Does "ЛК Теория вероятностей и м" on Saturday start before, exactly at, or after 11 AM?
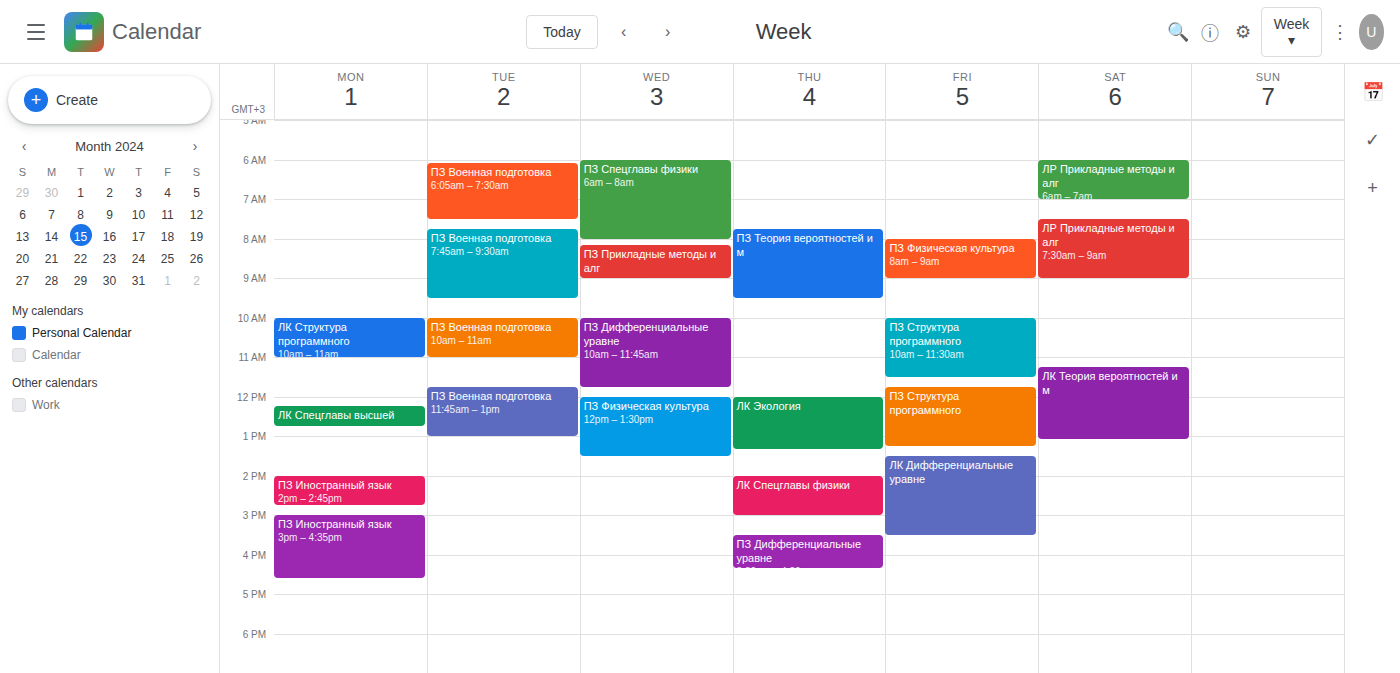
11:15 AM -- after 11 AM, 15 minutes below the 11 AM line.